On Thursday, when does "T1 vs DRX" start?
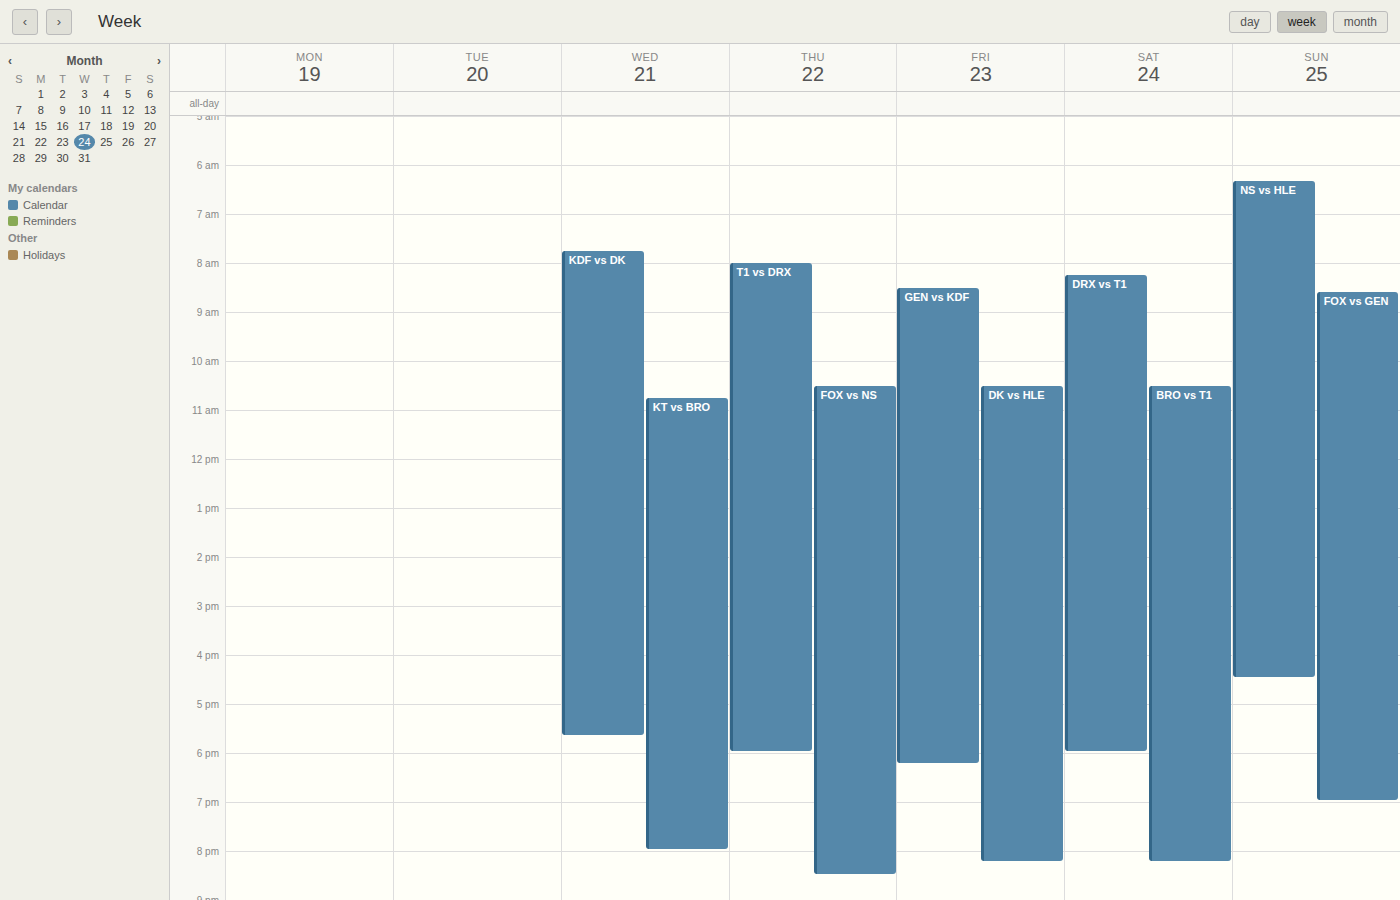
8:00 AM